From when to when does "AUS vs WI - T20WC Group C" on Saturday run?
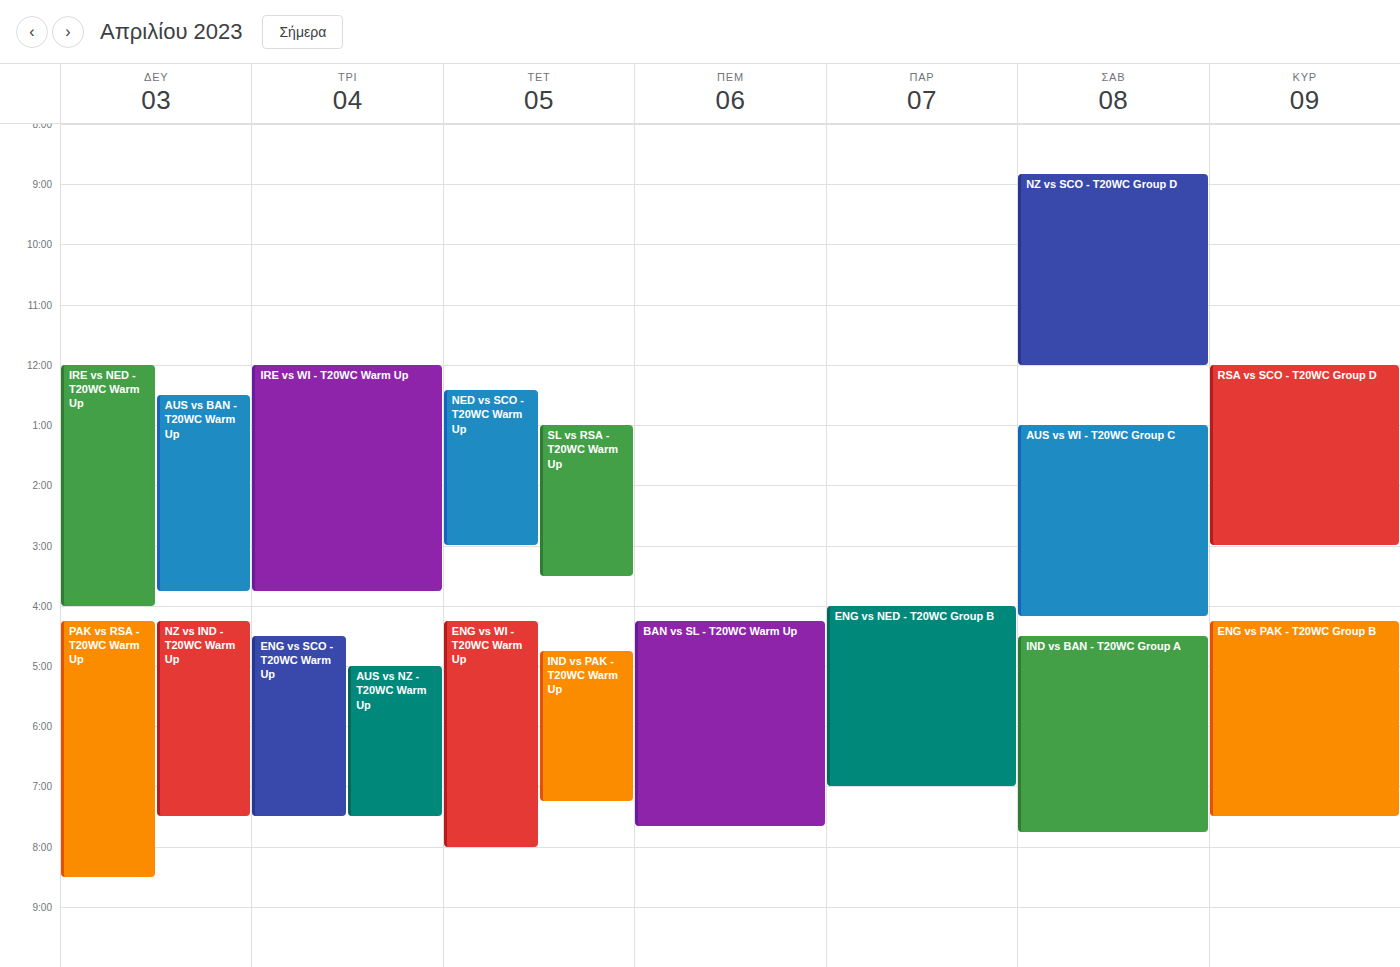
1:00 PM to 4:10 PM